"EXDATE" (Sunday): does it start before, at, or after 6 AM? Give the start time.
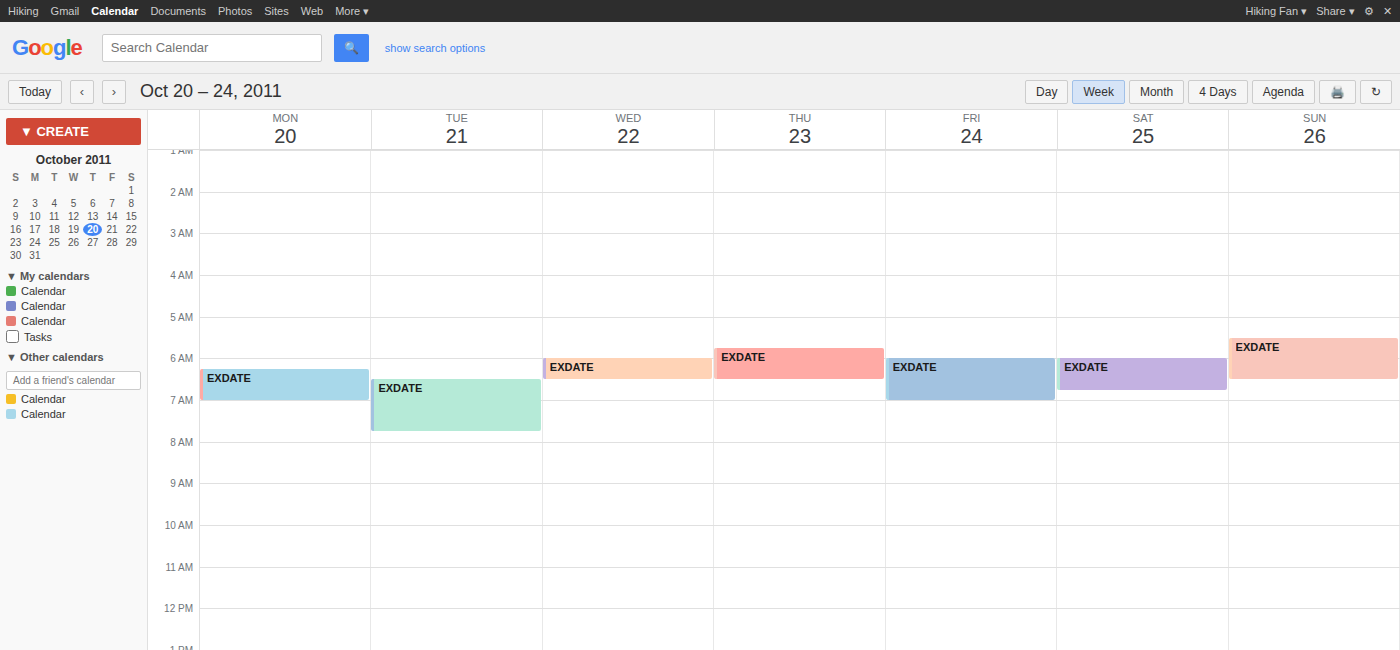
5:30 AM -- before 6 AM, 30 minutes above the 6 AM line.